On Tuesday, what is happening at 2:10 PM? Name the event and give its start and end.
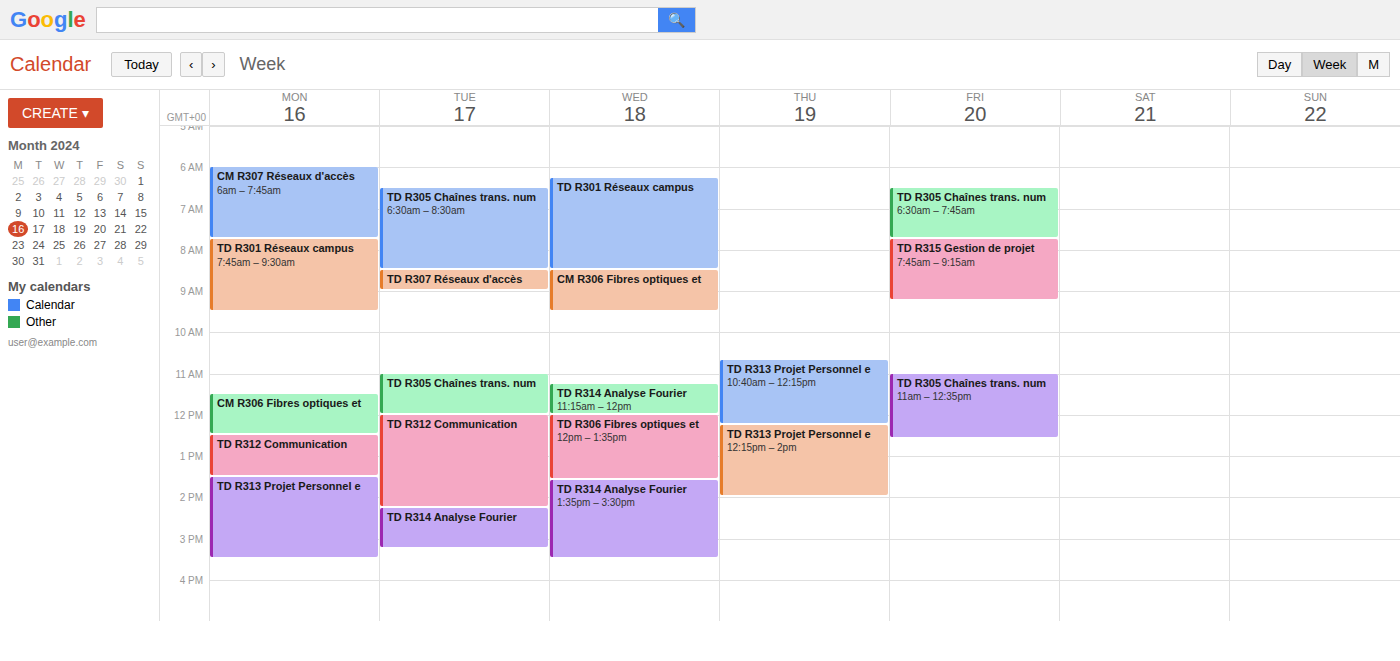
"TD R312 Communication", 12:00 PM to 2:15 PM